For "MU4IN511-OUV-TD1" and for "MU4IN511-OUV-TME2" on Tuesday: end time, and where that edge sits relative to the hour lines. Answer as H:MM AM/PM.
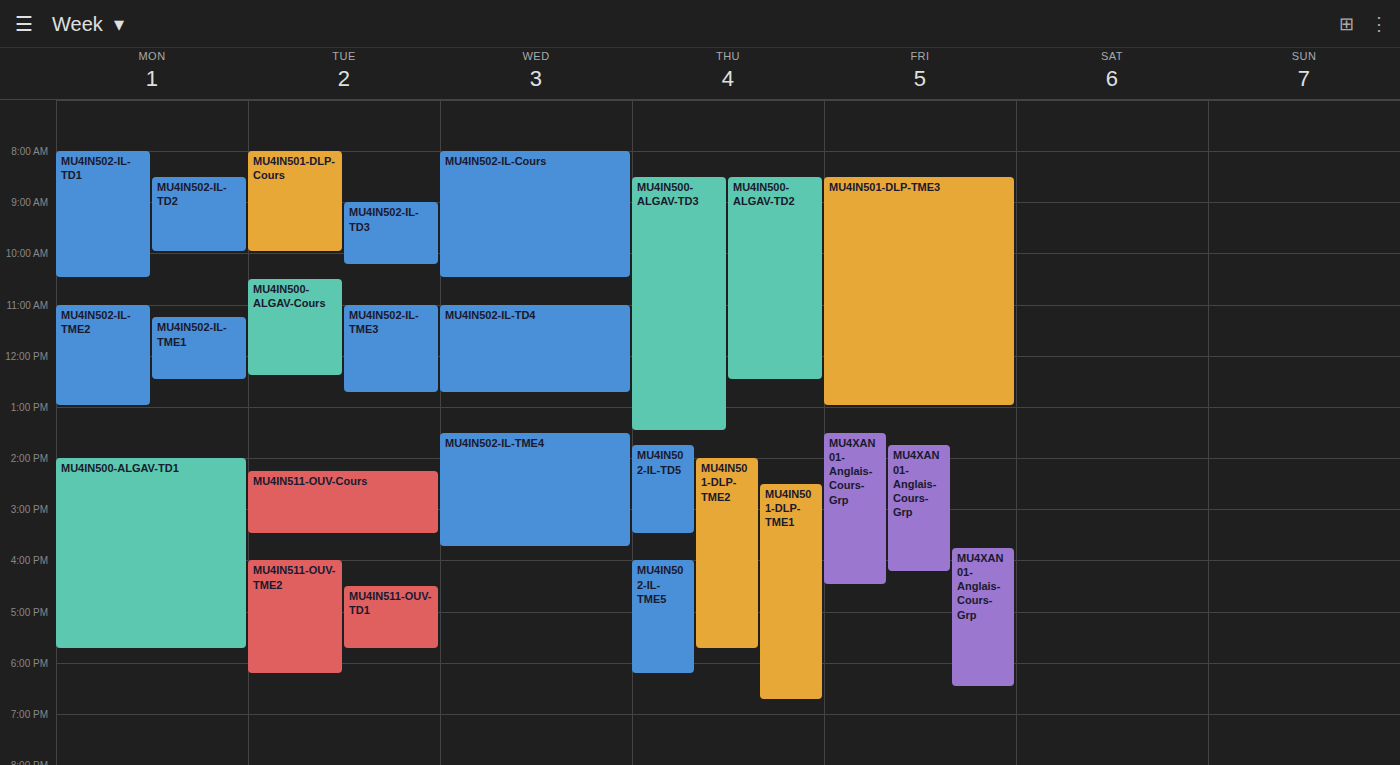
"MU4IN511-OUV-TD1": 5:45 PM, neither: three quarters of the way from the 5 PM line to the 6 PM line. "MU4IN511-OUV-TME2": 6:15 PM, neither: a quarter of the way from the 6 PM line to the 7 PM line.